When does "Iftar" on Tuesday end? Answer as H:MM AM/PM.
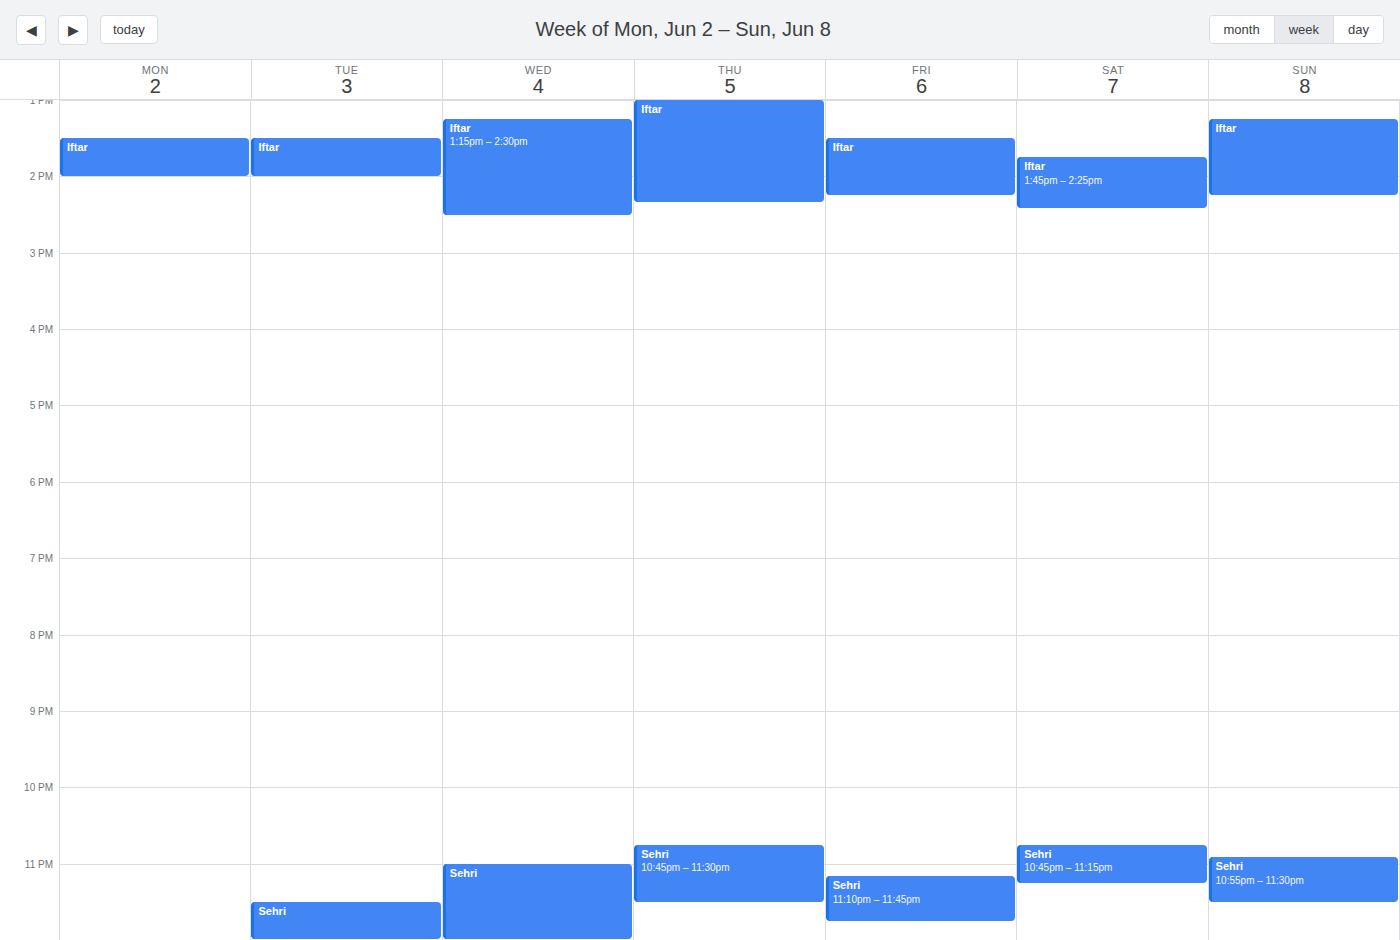
2:00 PM